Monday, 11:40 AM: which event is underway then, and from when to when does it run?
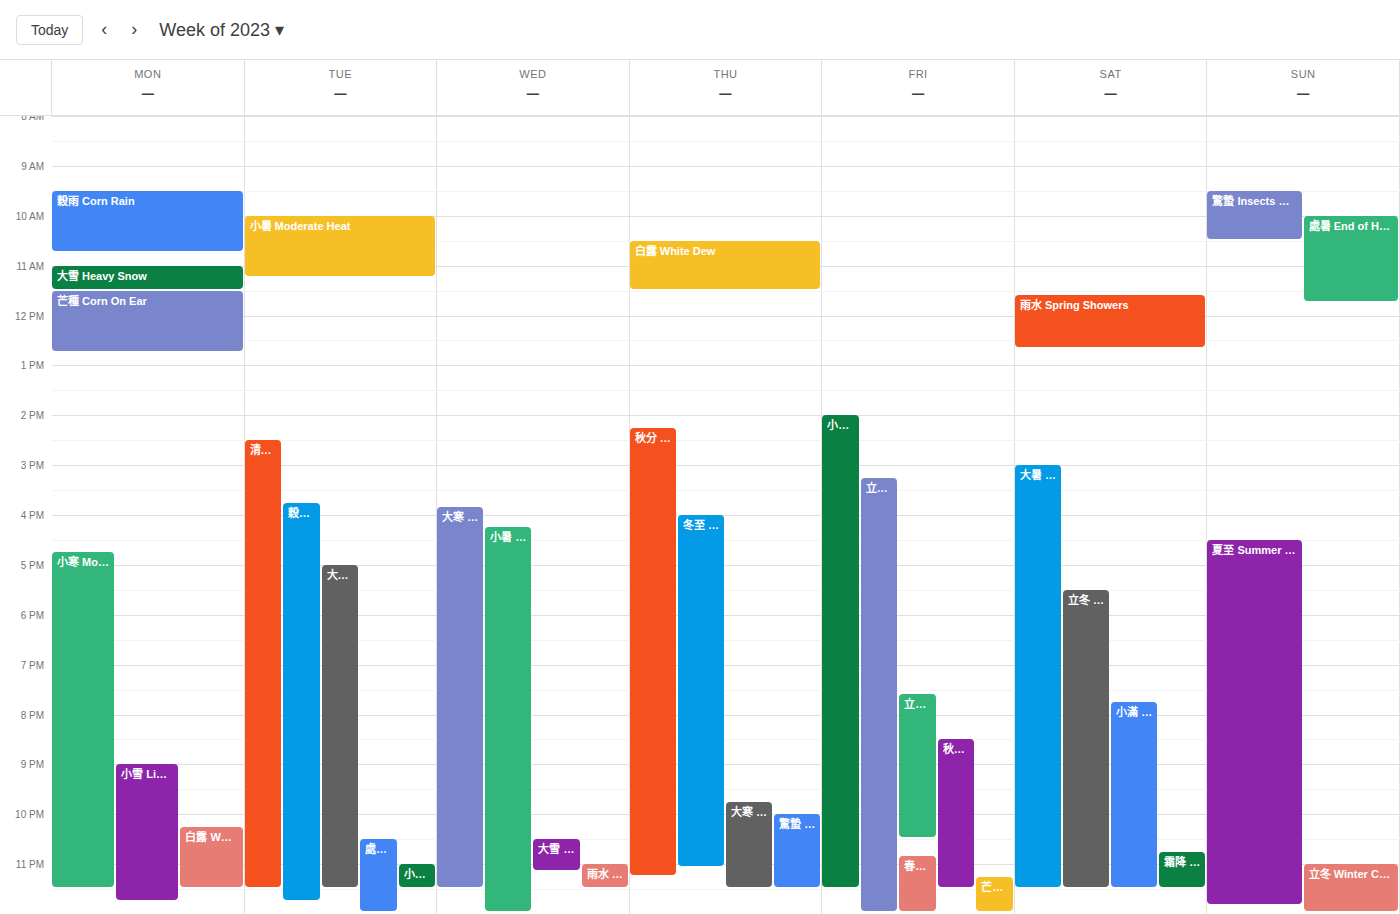
"芒種 Corn On Ear", 11:30 AM to 12:45 PM